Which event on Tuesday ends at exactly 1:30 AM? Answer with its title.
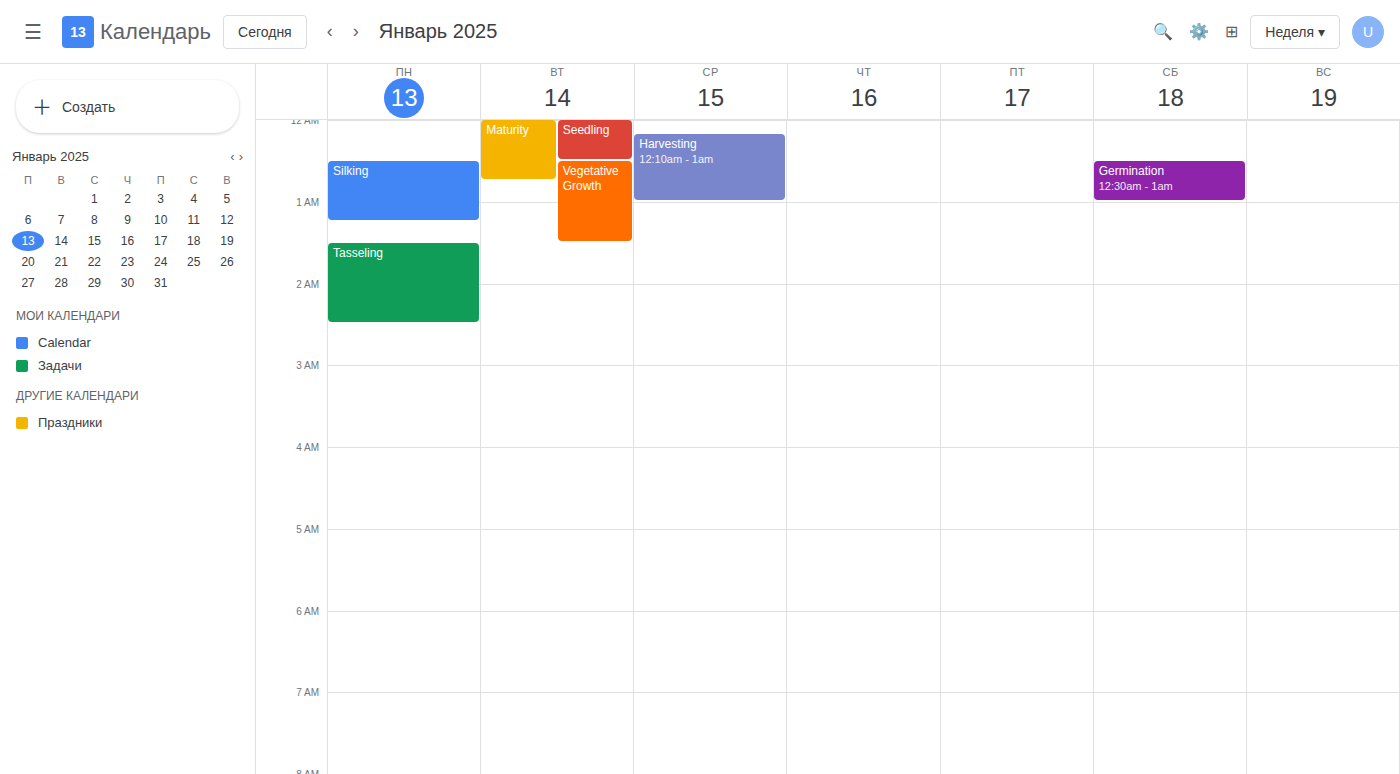
"Vegetative Growth"